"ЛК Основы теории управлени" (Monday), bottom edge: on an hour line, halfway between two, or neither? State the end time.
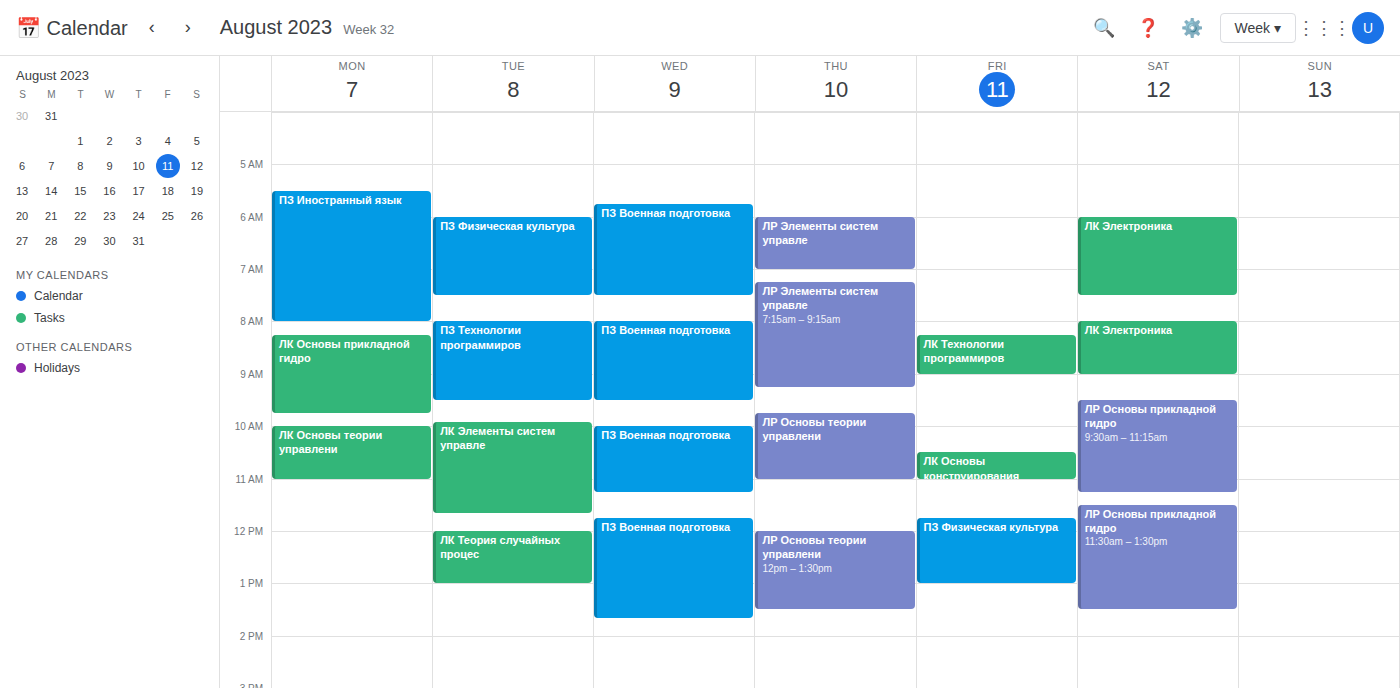
11:00 AM -- exactly on the 11 AM line.